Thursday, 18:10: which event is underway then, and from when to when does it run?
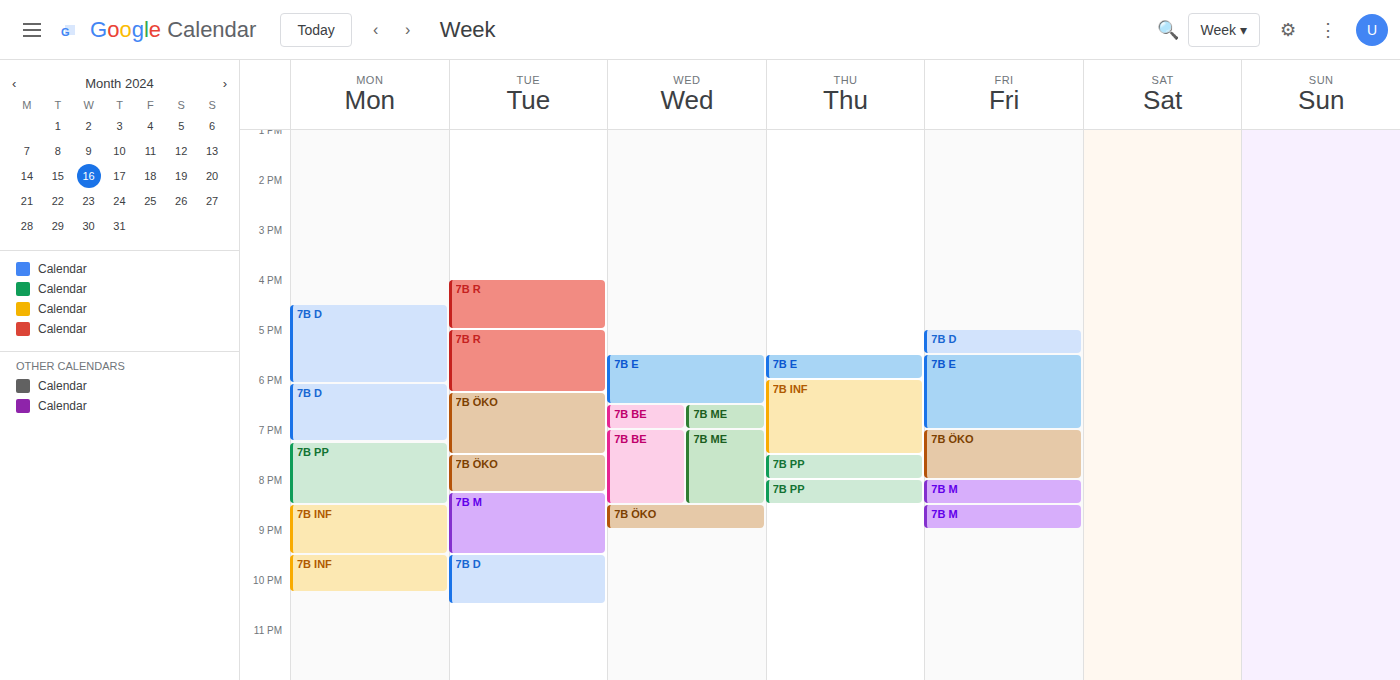
"7B INF", 18:00 to 19:30